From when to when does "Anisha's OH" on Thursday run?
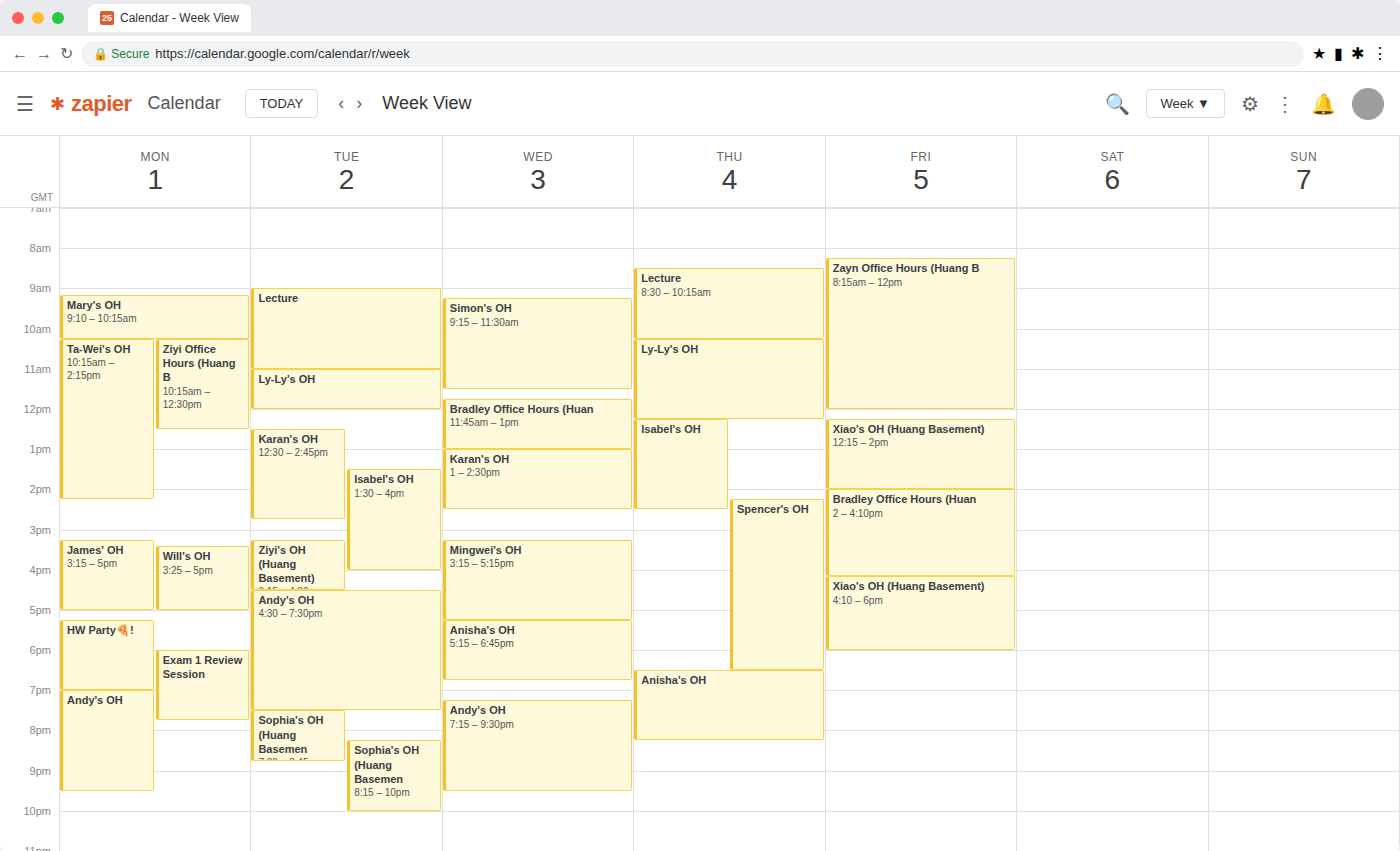
6:30 PM to 8:15 PM